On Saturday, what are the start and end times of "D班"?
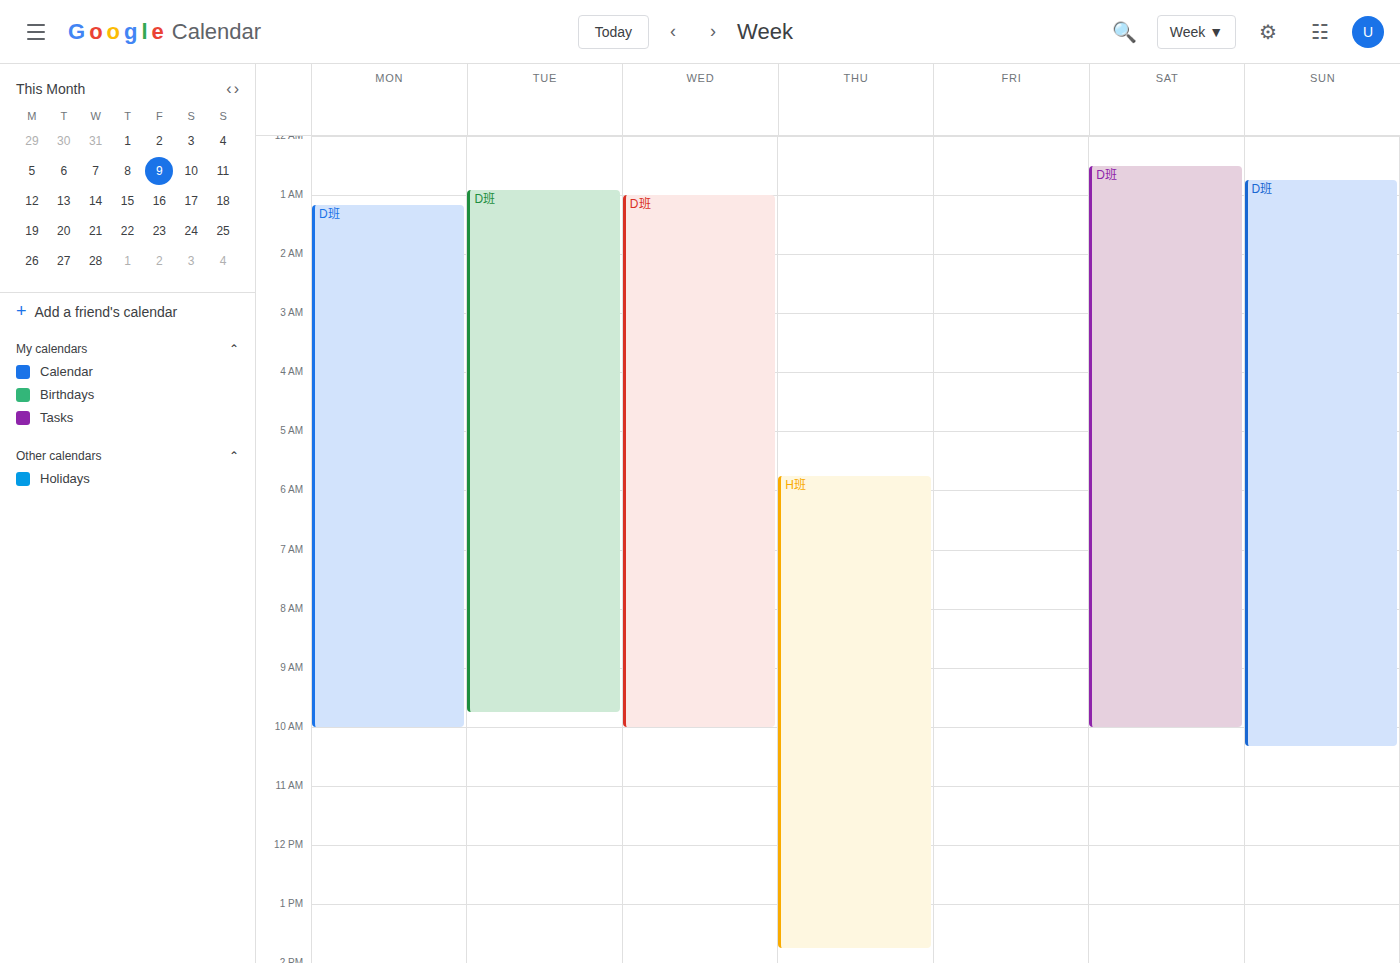
00:30 to 10:00